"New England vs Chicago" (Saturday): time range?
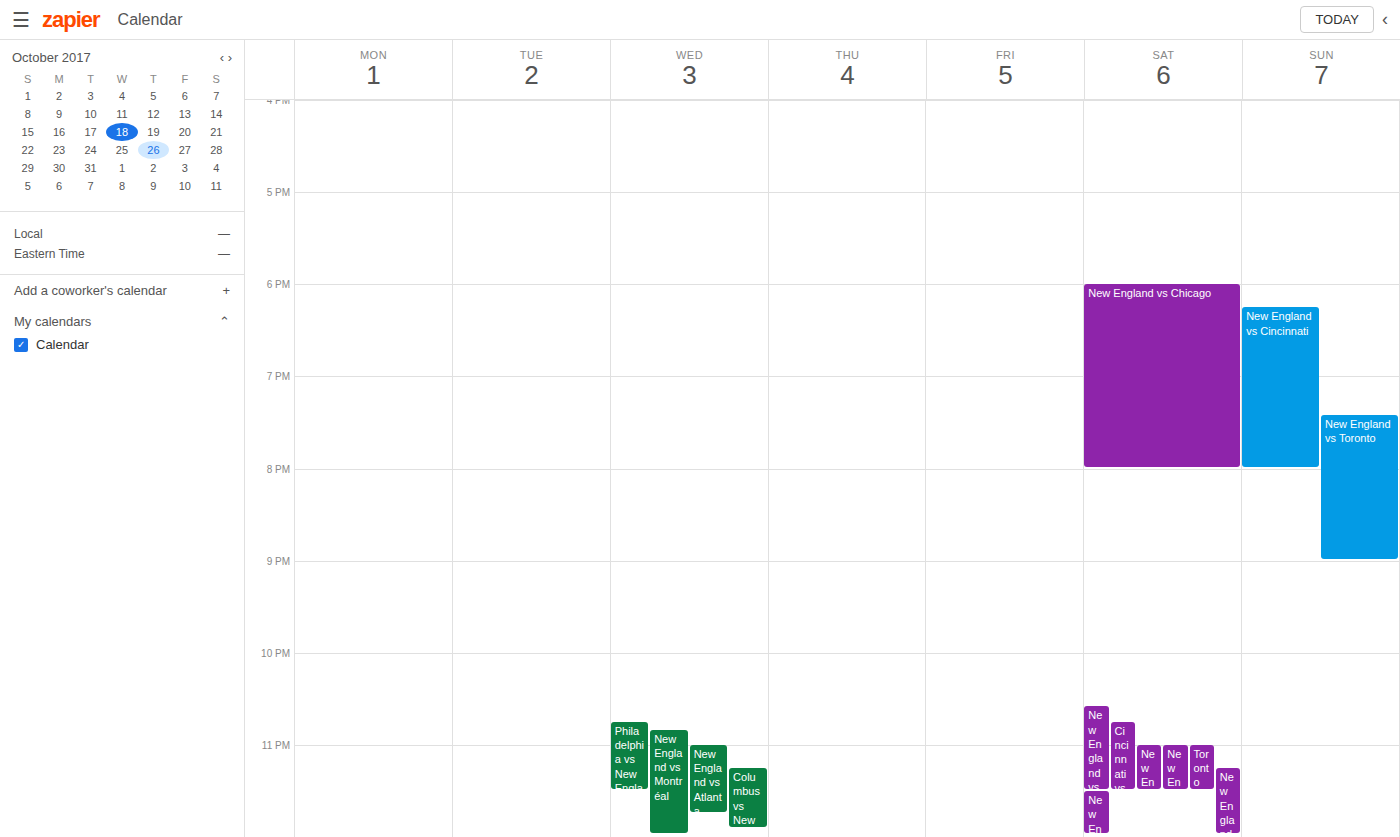
6:00 PM to 8:00 PM